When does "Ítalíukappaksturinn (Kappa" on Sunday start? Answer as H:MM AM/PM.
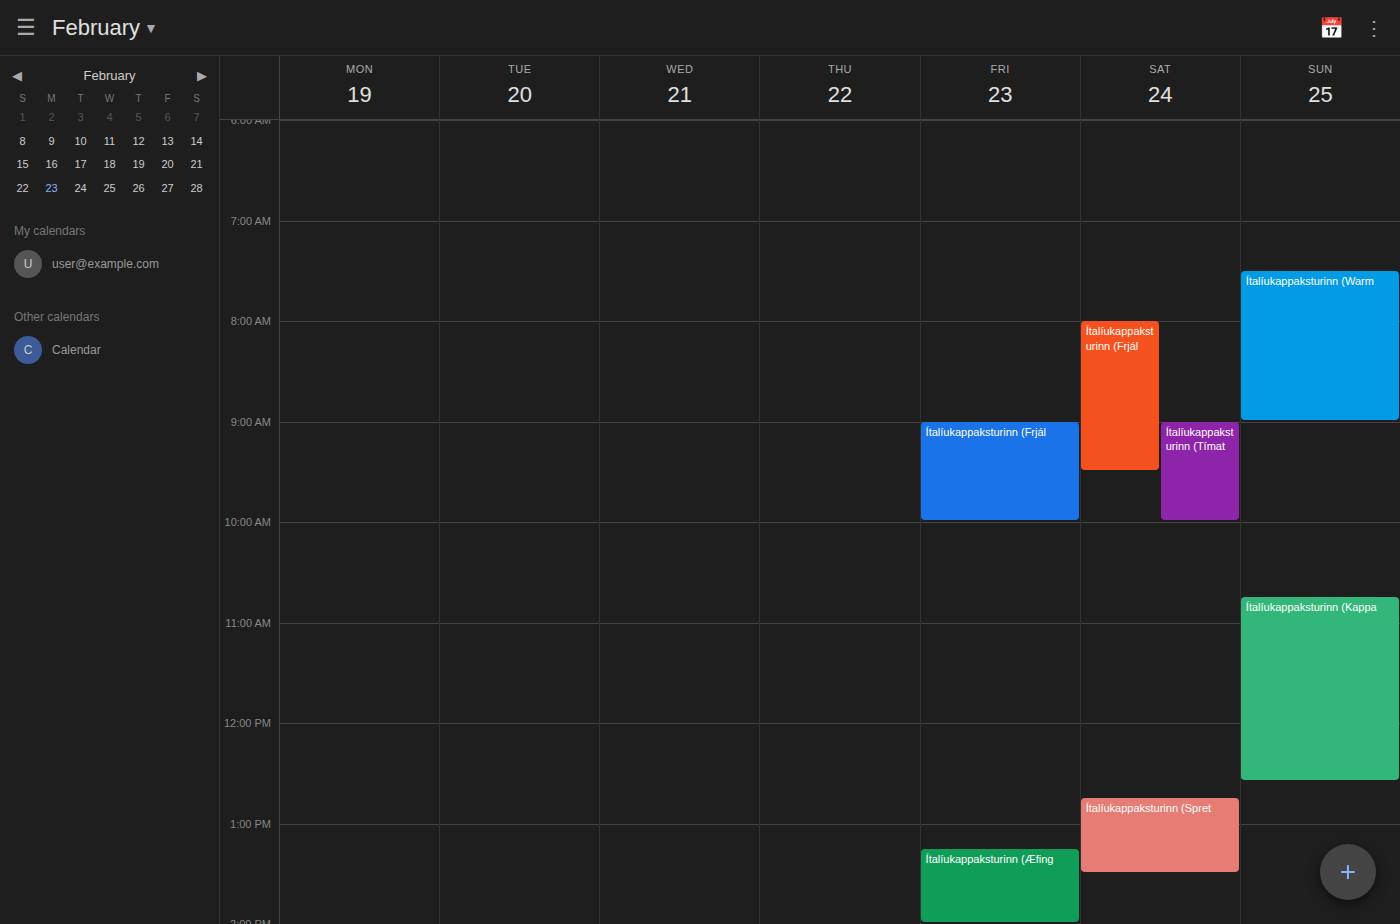
10:45 AM